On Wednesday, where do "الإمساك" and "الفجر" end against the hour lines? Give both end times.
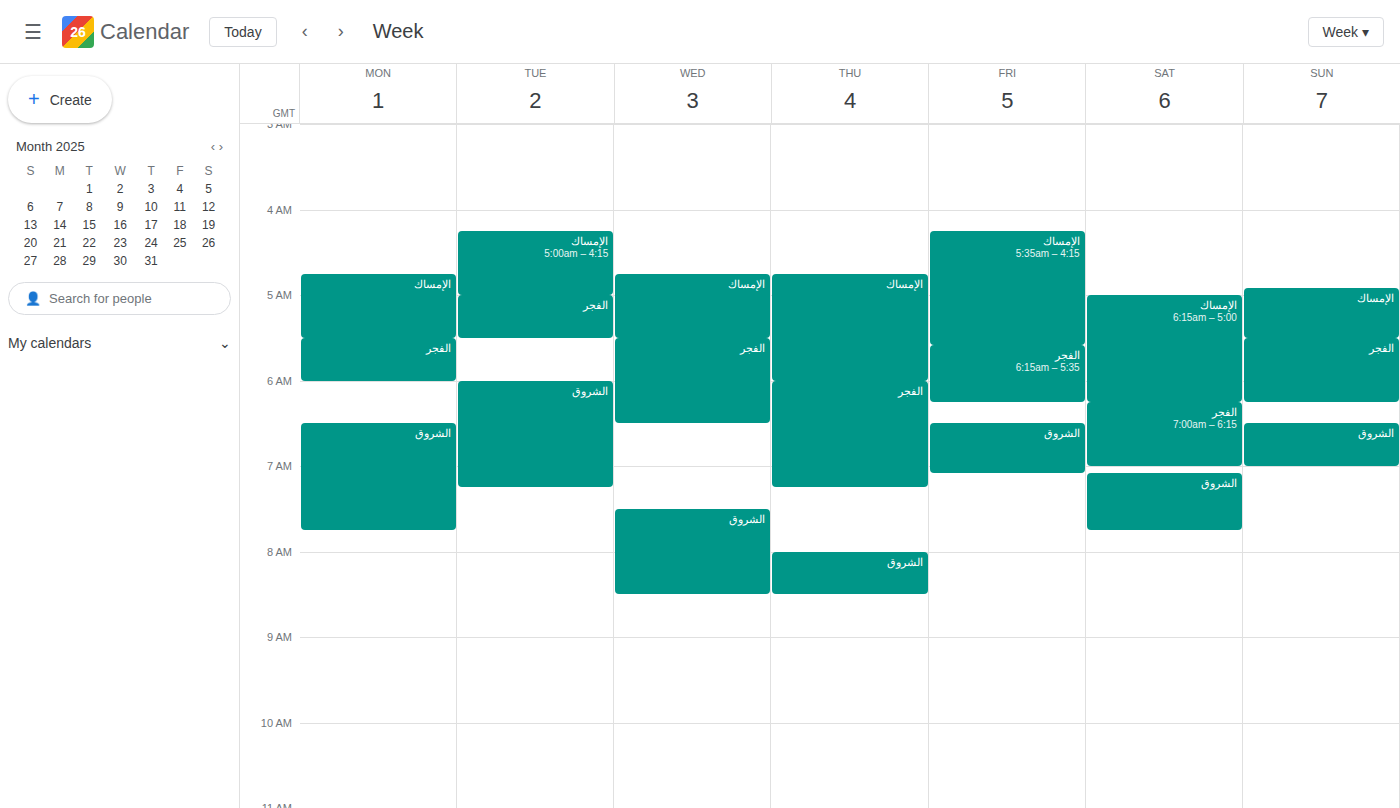
"الإمساك": 5:30 AM, halfway between the 5 AM and 6 AM lines. "الفجر": 6:30 AM, halfway between the 6 AM and 7 AM lines.